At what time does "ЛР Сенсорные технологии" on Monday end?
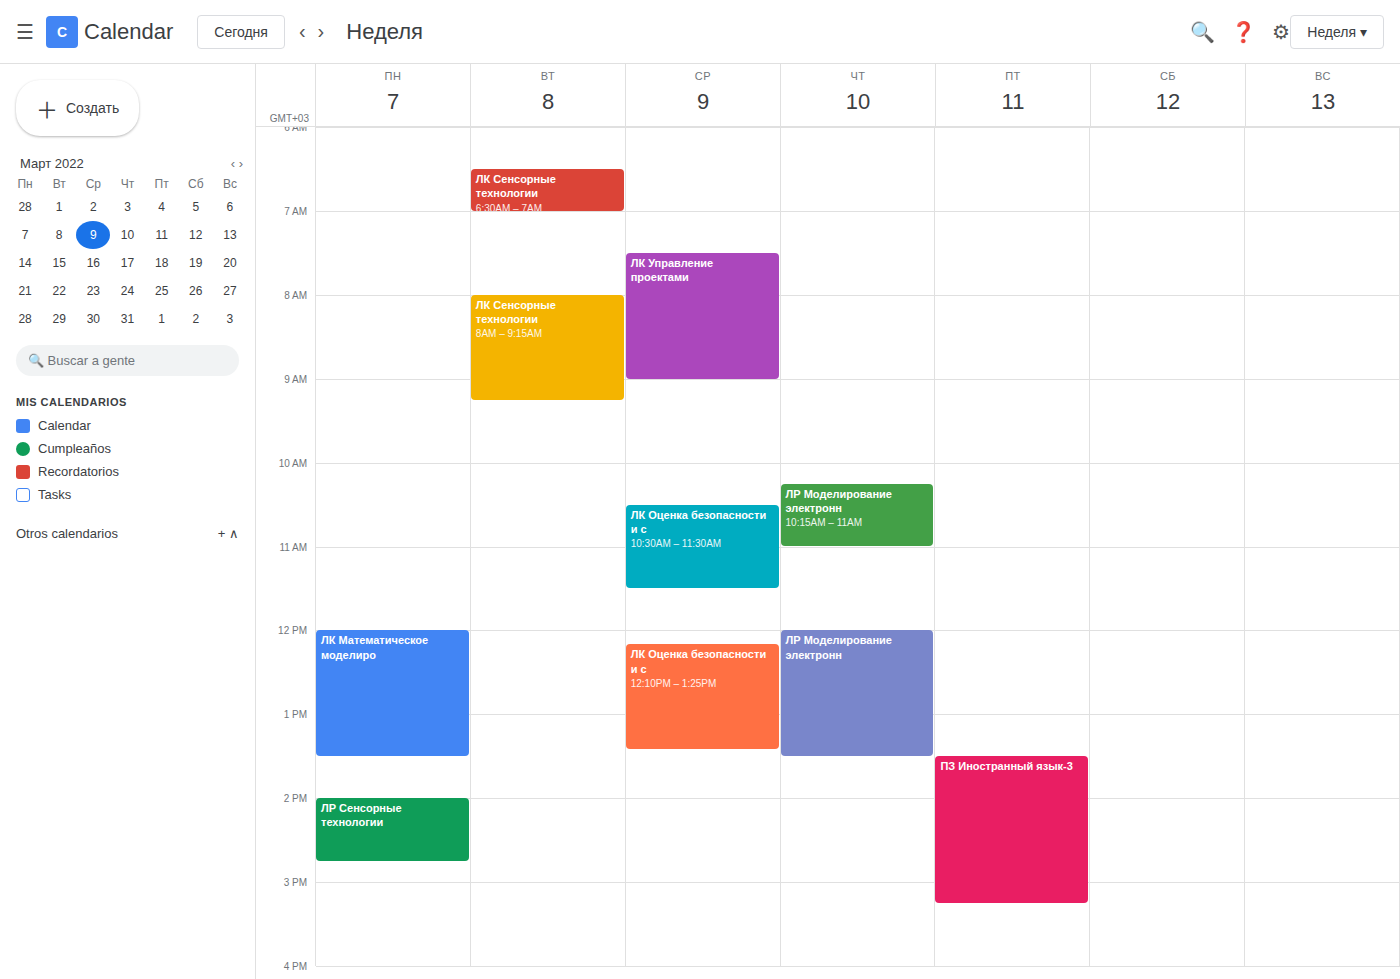
2:45 PM